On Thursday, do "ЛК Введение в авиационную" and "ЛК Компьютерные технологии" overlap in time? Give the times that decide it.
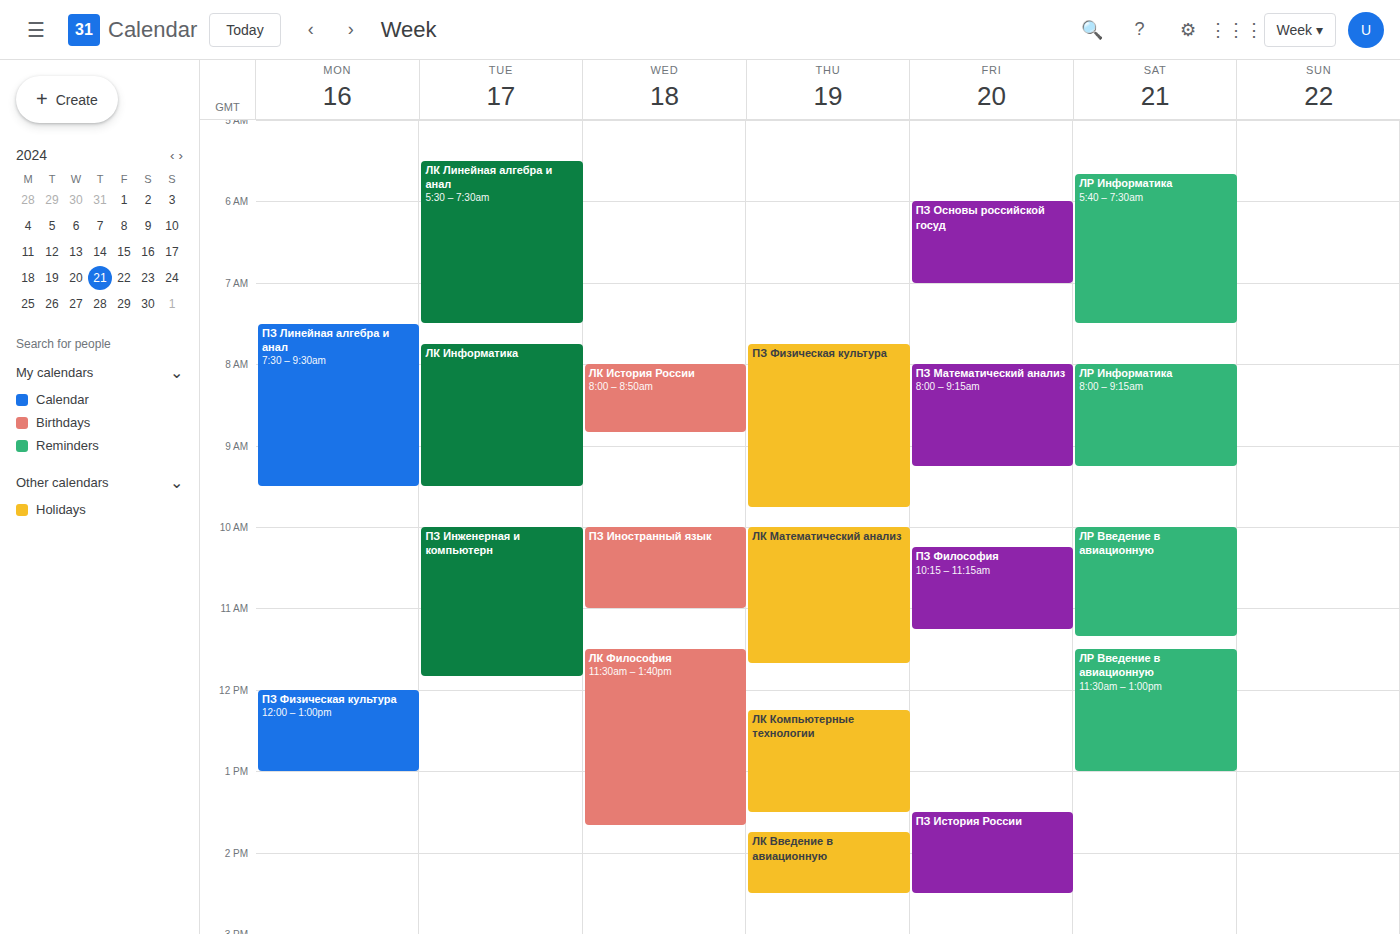
"ЛК Компьютерные технологии" ends at 13:30 and "ЛК Введение в авиационную" starts at 13:45 -- no overlap.